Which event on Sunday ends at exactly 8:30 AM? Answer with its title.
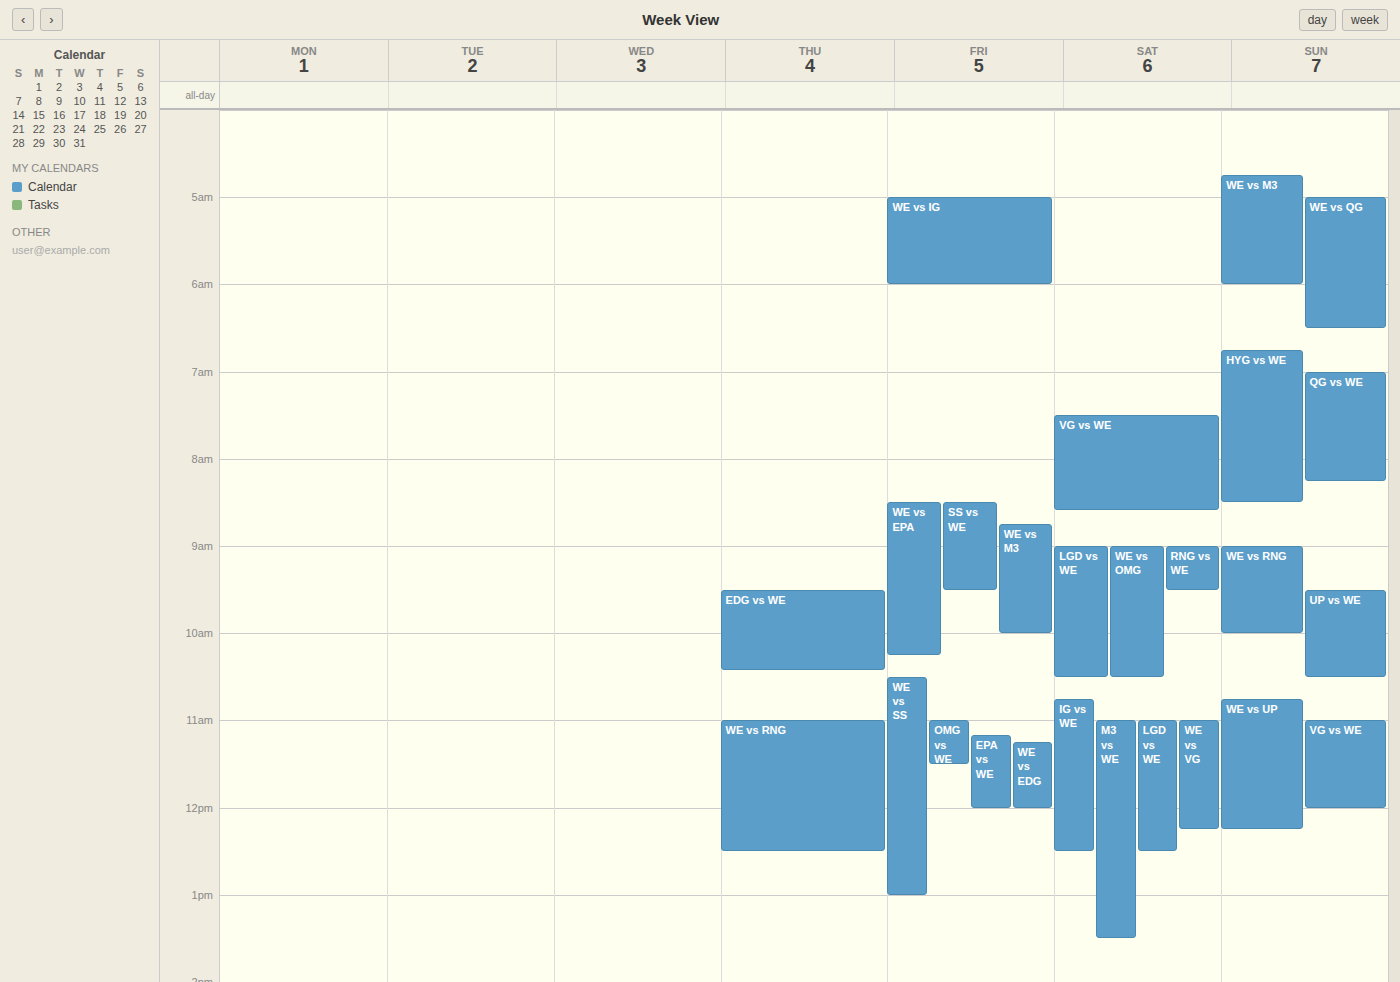
"HYG vs WE"